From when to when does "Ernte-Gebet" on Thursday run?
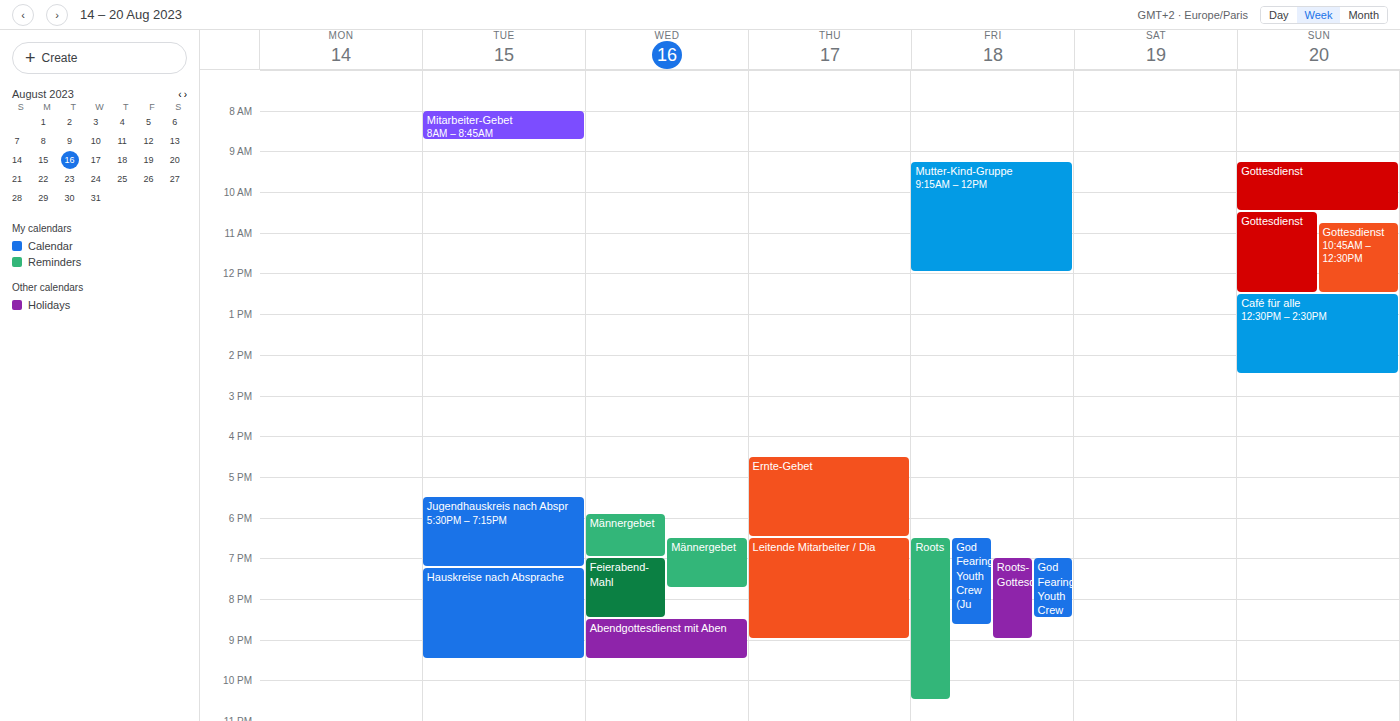
16:30 to 18:30